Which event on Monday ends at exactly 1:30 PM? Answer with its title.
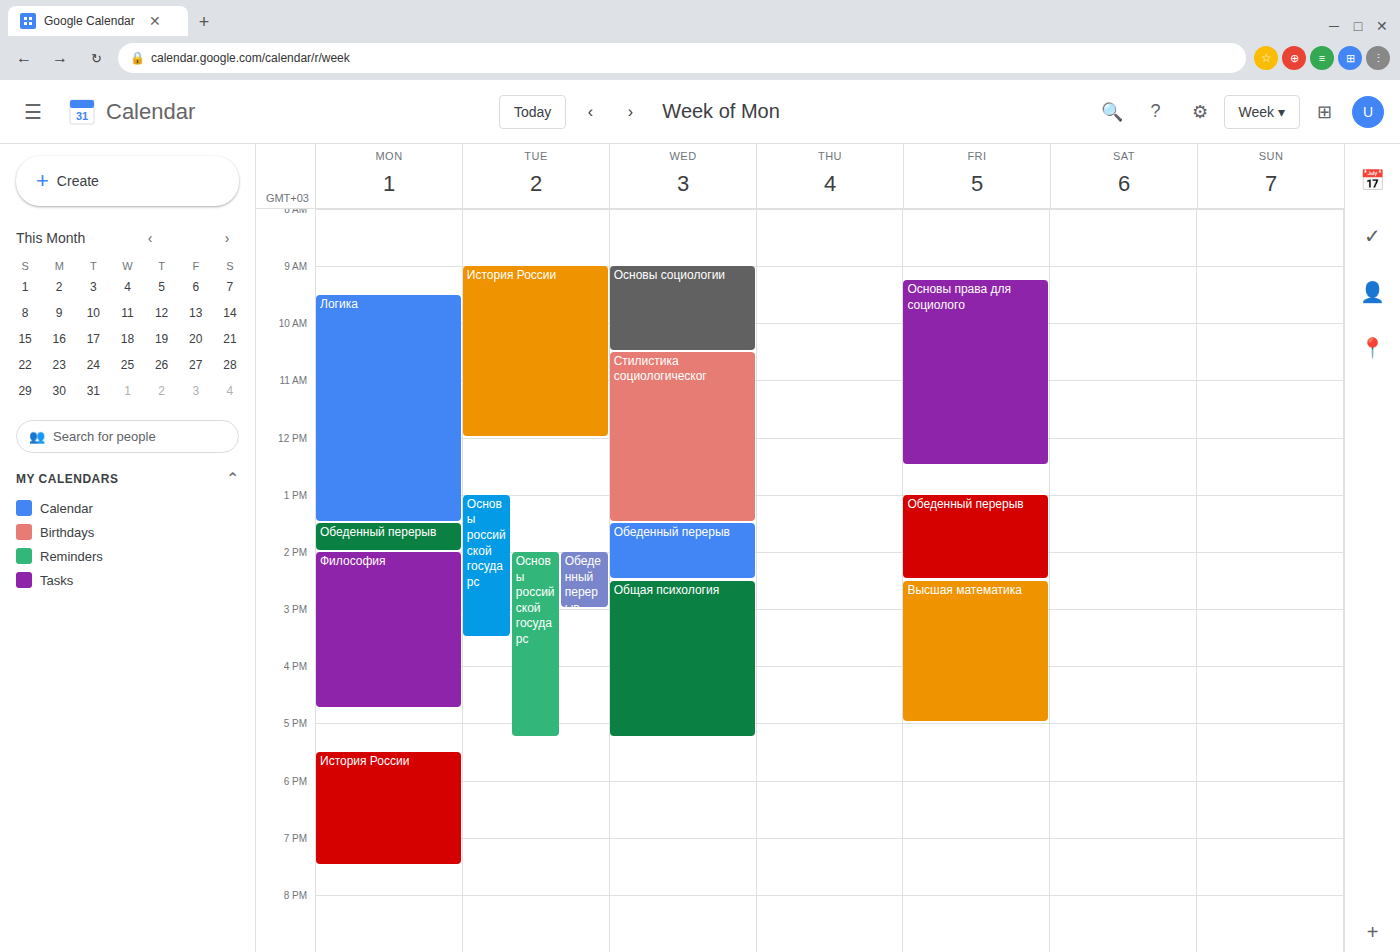
"Логика"